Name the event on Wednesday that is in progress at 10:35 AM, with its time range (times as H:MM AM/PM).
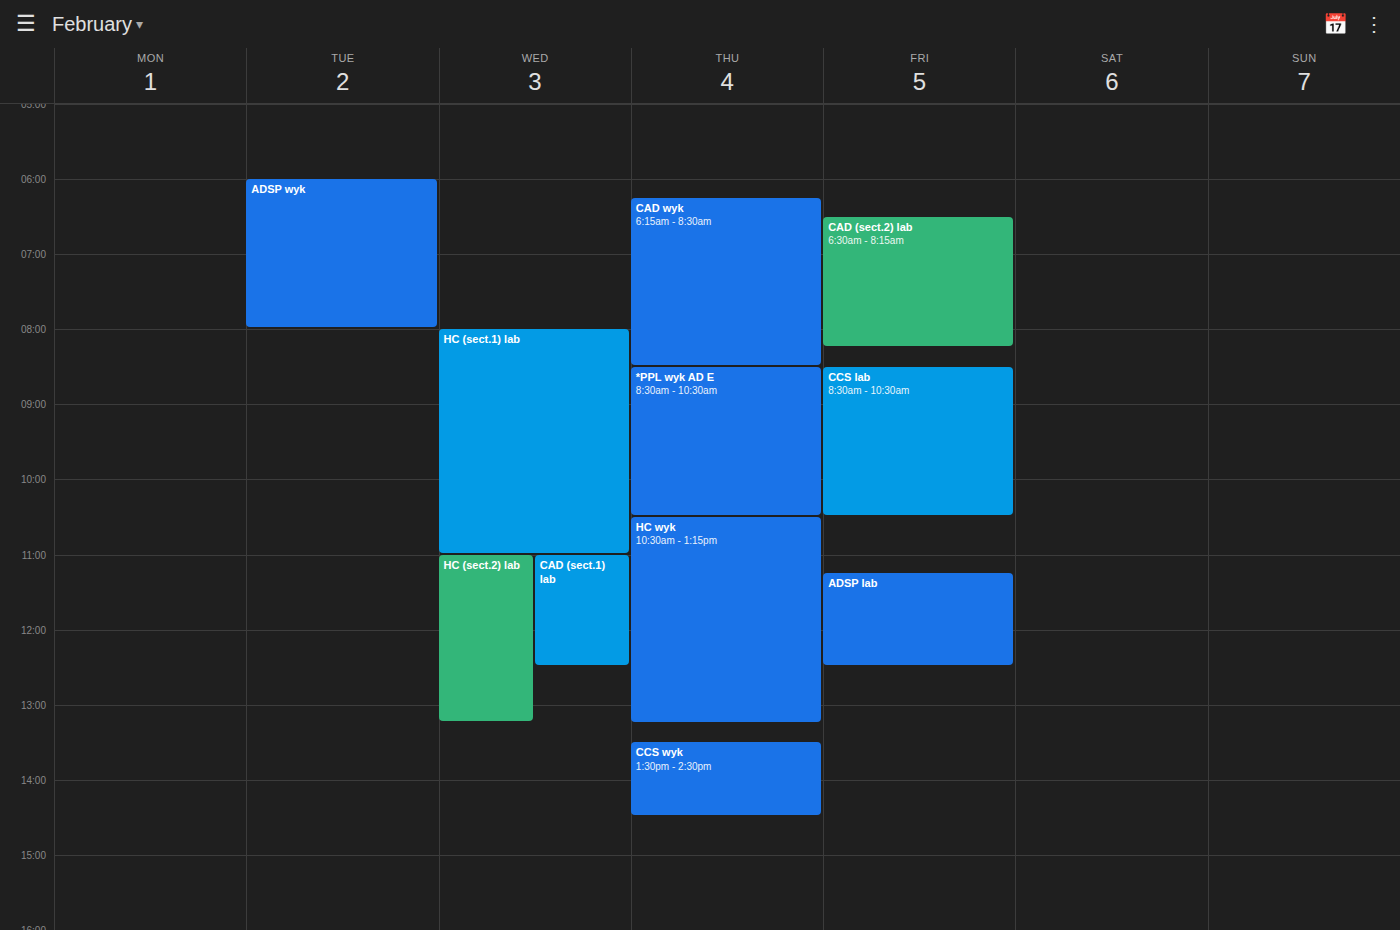
"HC (sect.1) lab", 8:00 AM to 11:00 AM